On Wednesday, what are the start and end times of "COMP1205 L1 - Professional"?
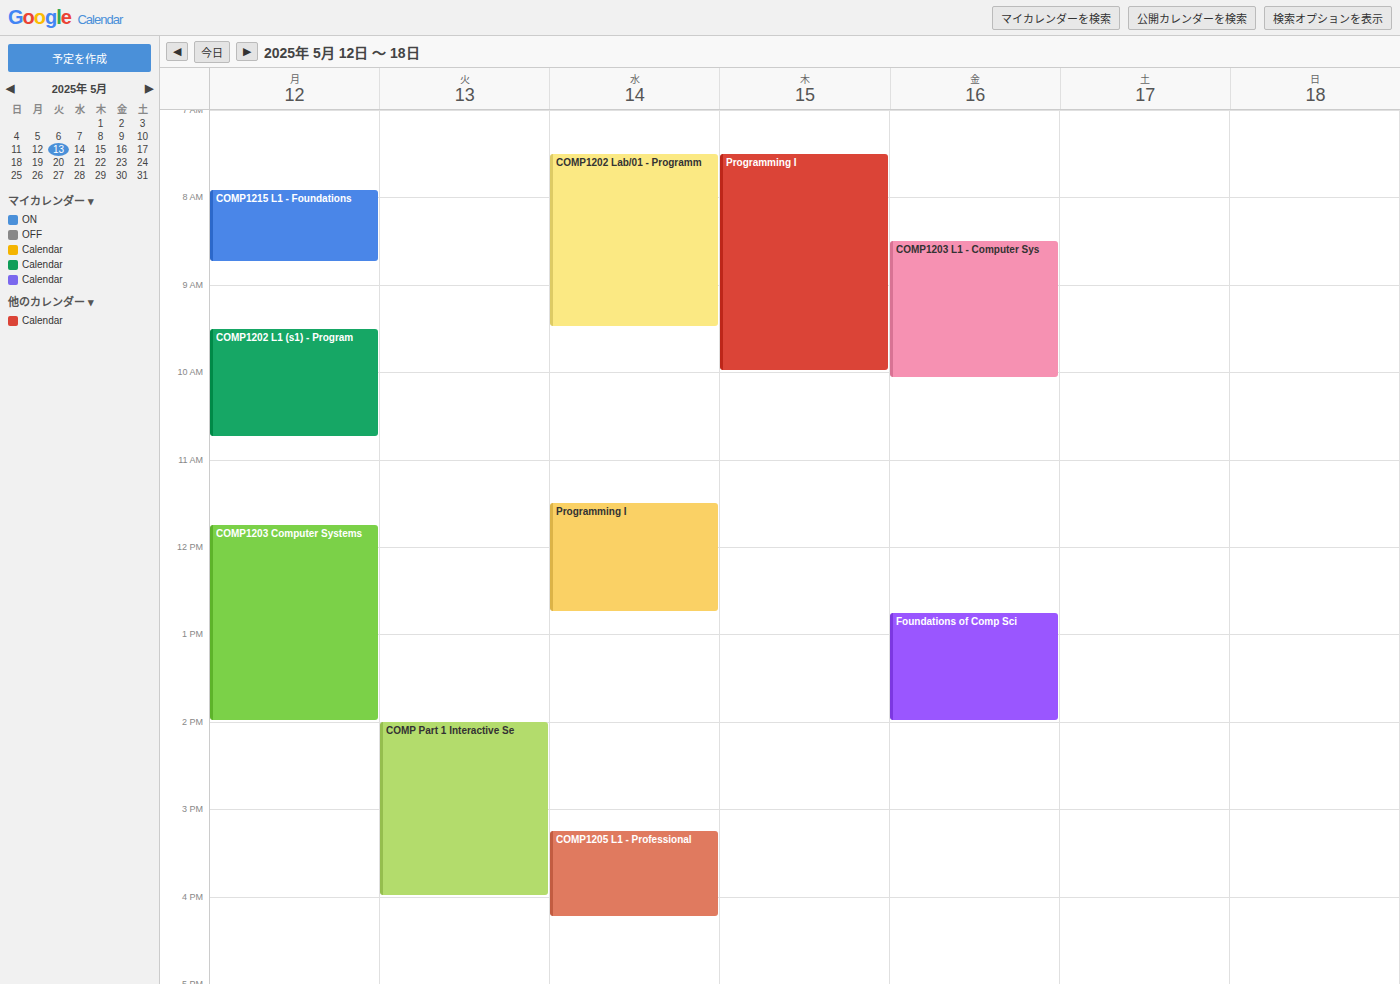
15:15 to 16:15